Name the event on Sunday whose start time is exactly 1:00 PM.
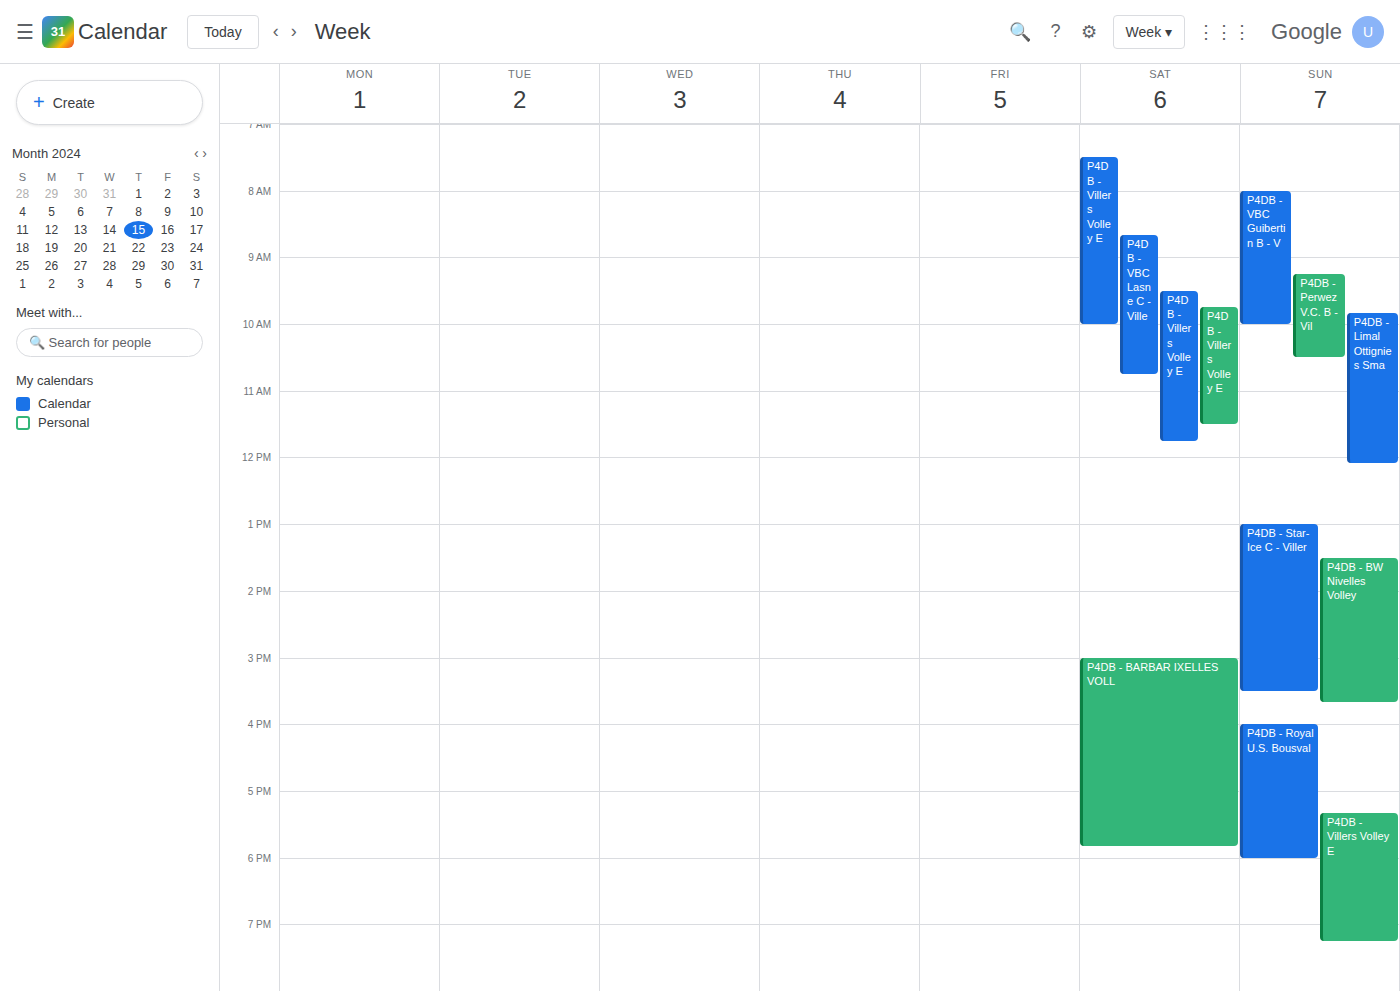
"P4DB - Star-Ice C - Viller"